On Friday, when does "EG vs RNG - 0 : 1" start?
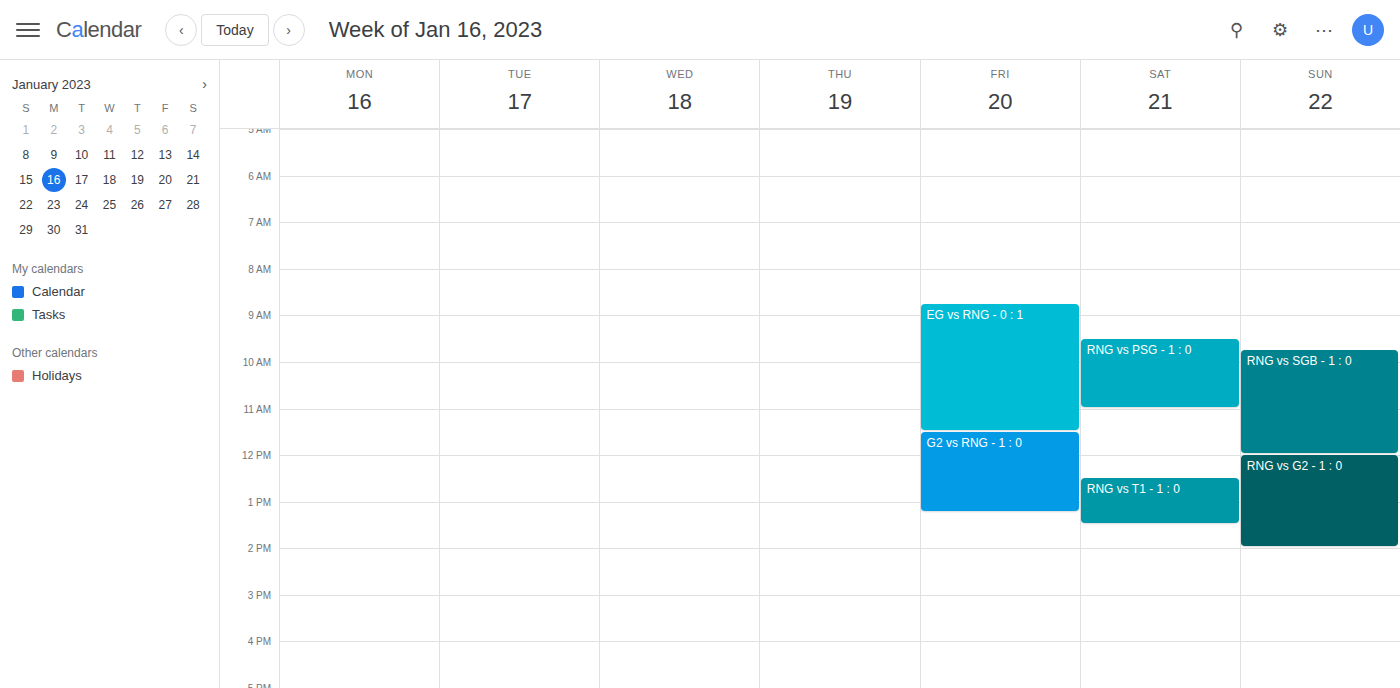
8:45 AM